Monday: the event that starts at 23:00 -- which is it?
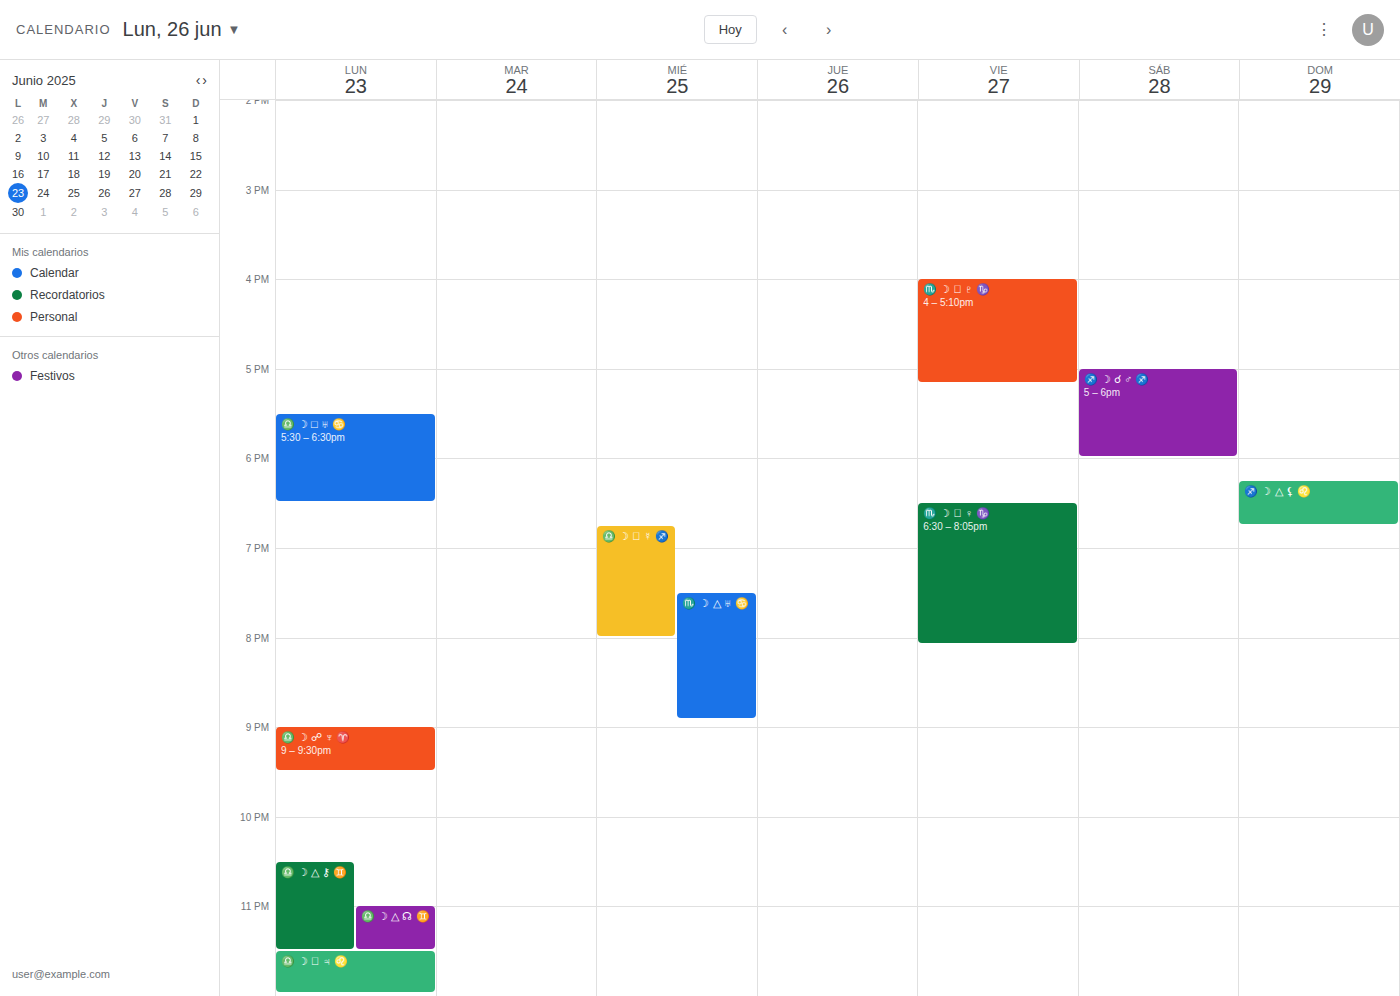
"♎️ ☽ △ ☊ ♊️"